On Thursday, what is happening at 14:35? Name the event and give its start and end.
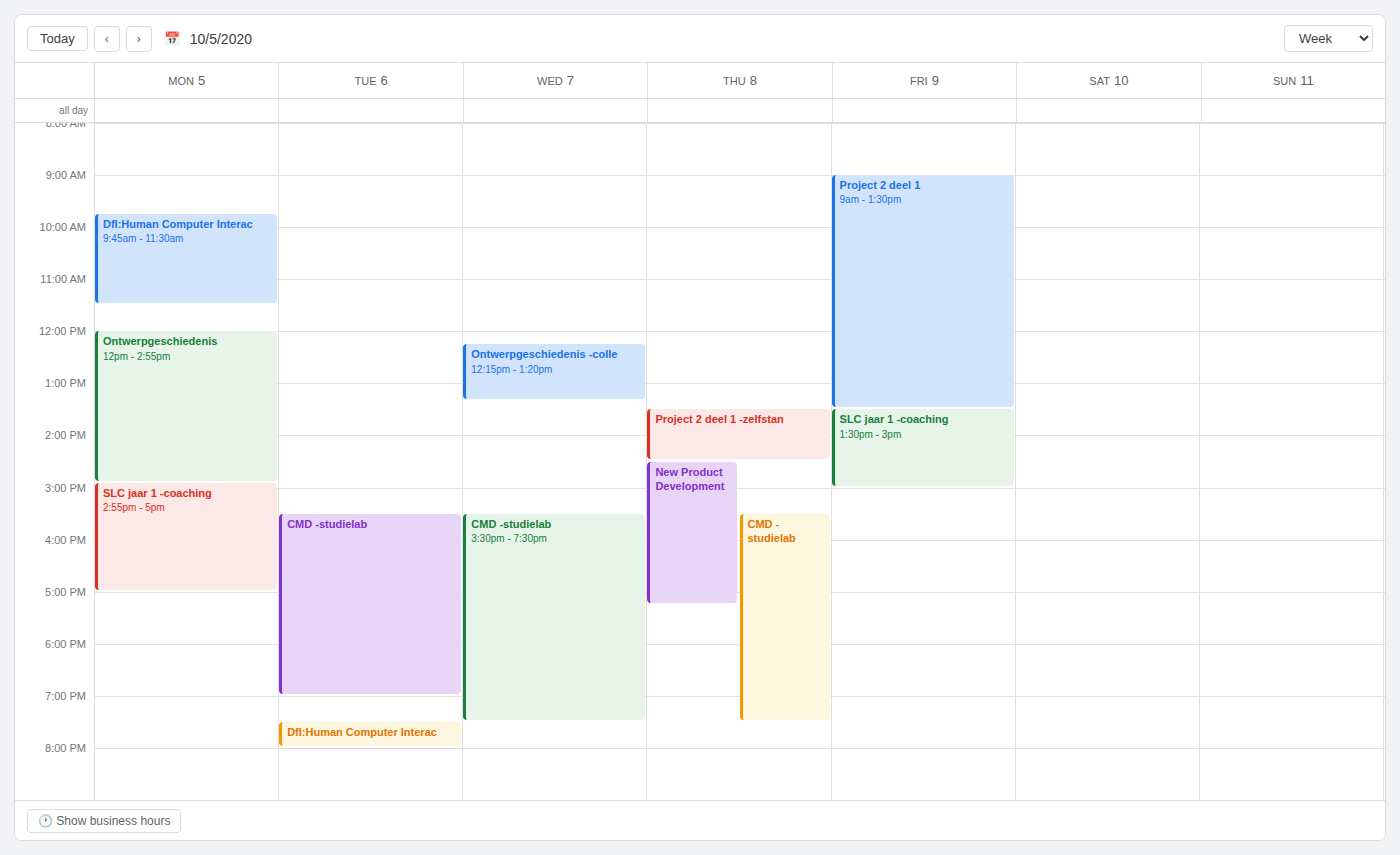
"New Product Development", 14:30 to 17:15